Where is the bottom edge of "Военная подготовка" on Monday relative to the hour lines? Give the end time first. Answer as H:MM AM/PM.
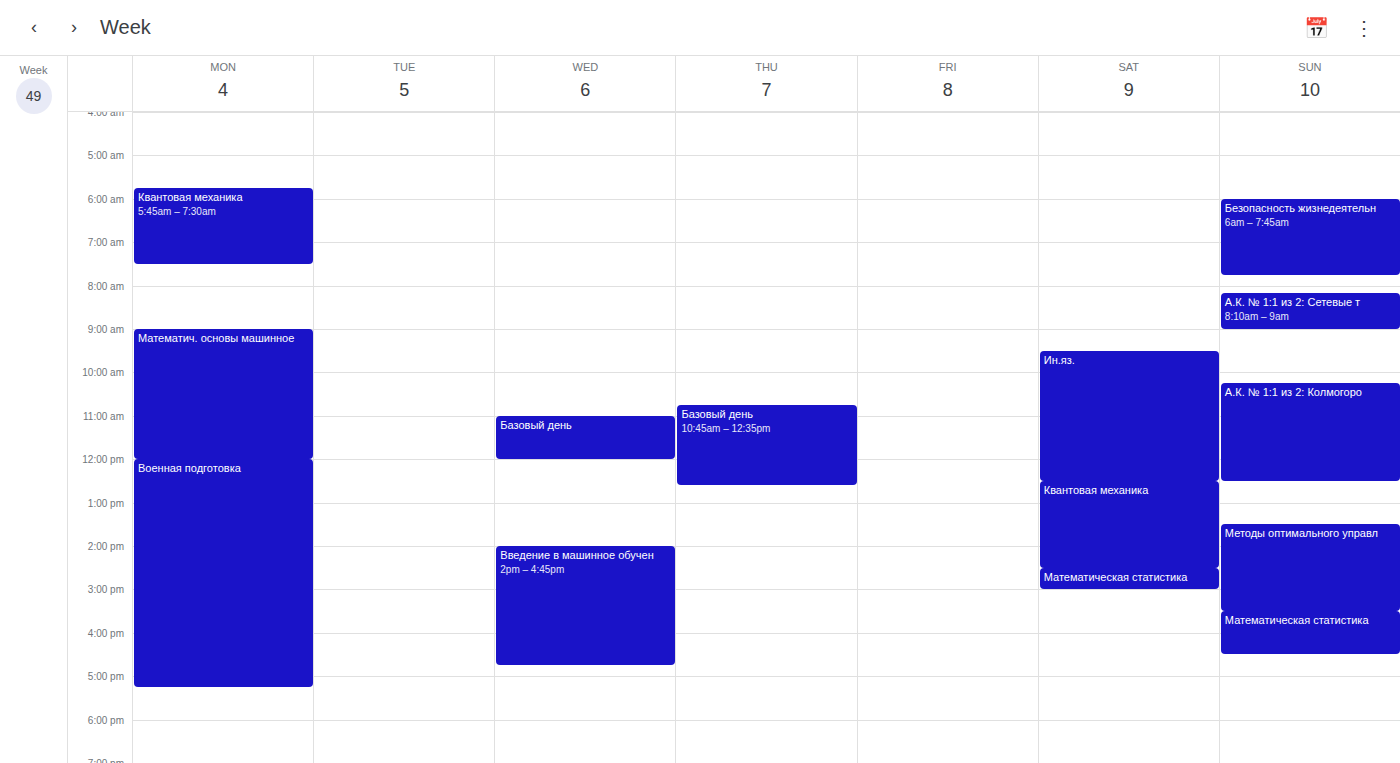
5:15 PM -- neither: a quarter of the way from the 5 PM line to the 6 PM line.